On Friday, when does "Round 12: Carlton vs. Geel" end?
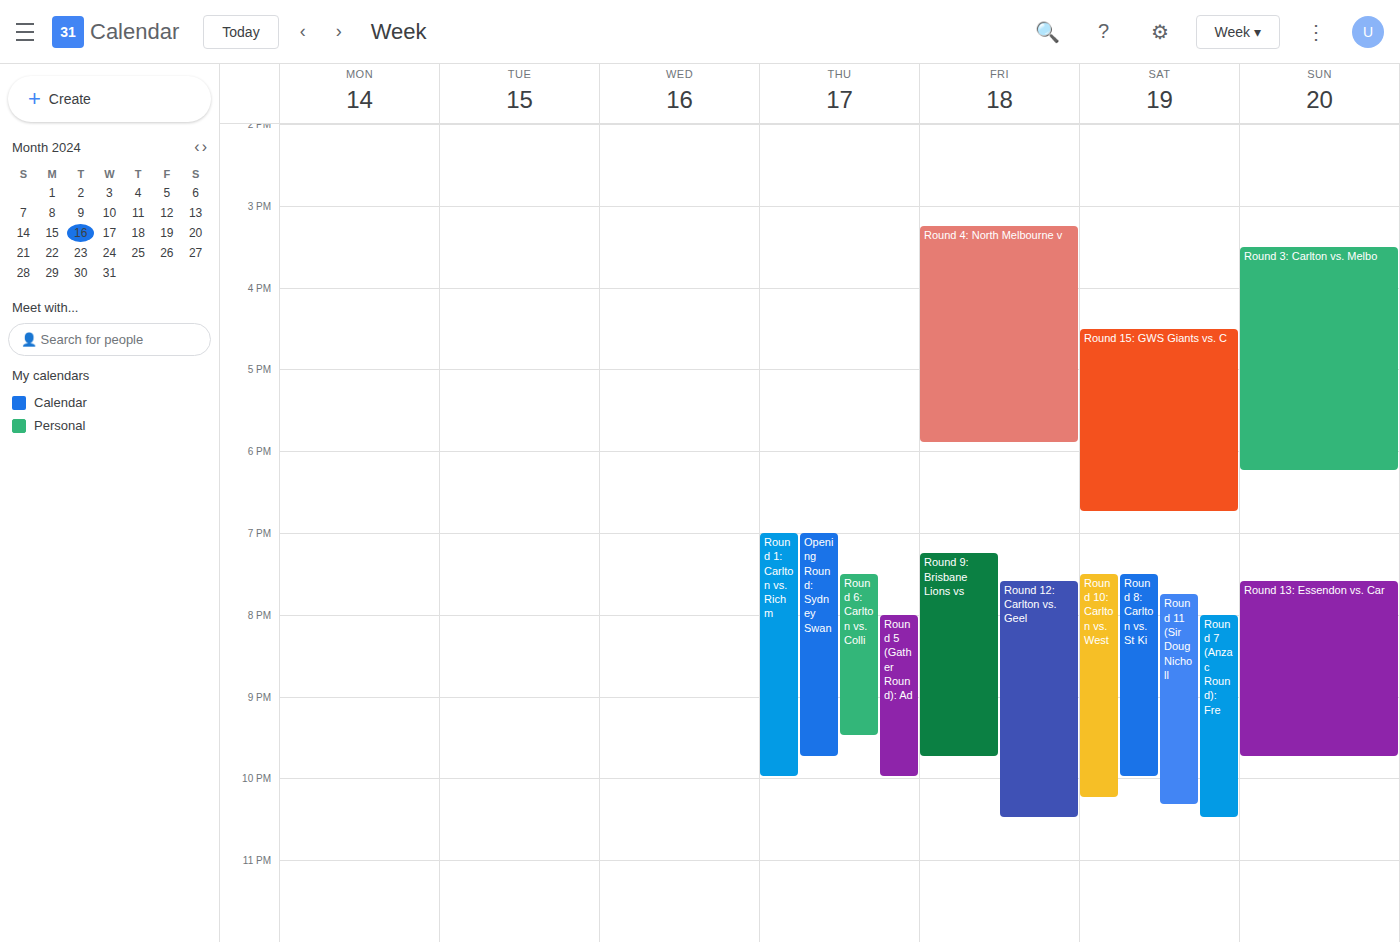
10:30 PM